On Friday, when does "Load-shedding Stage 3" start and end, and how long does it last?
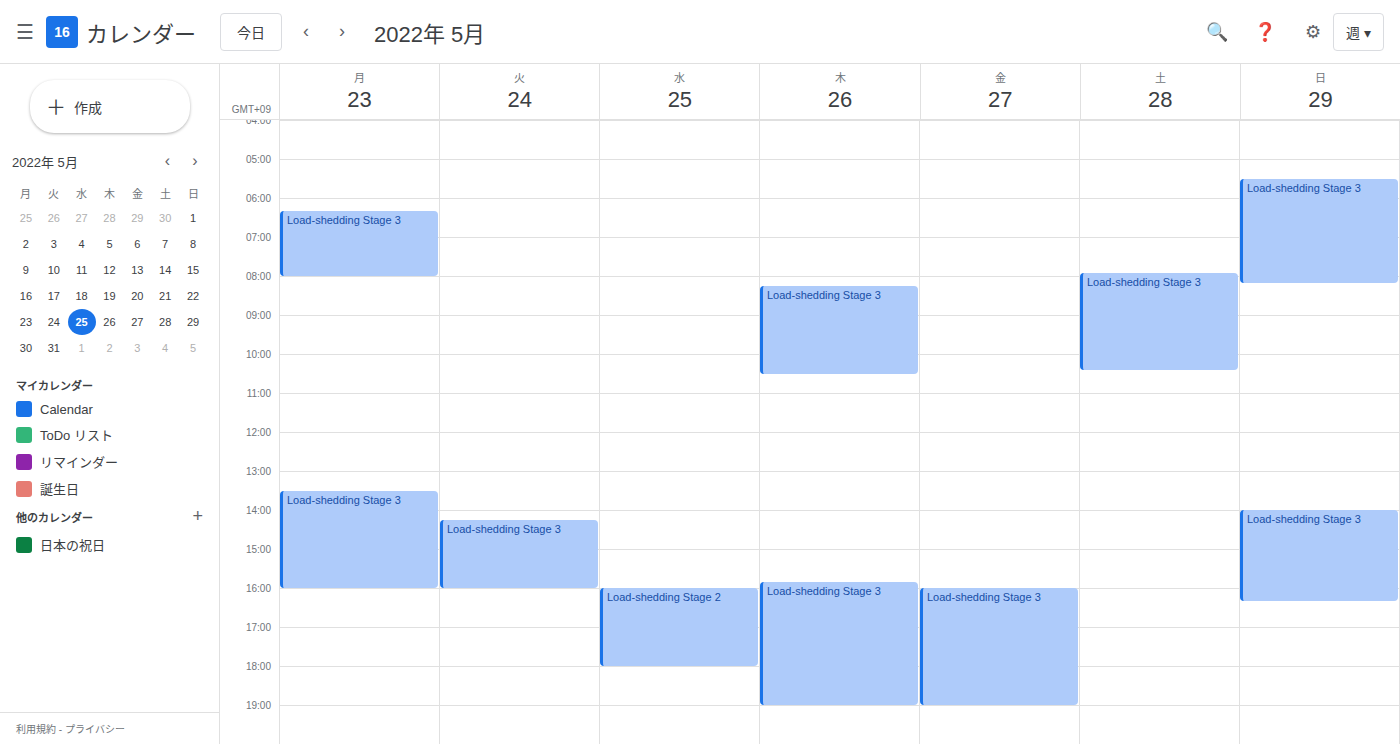
4:00 PM to 7:00 PM, 3 hours